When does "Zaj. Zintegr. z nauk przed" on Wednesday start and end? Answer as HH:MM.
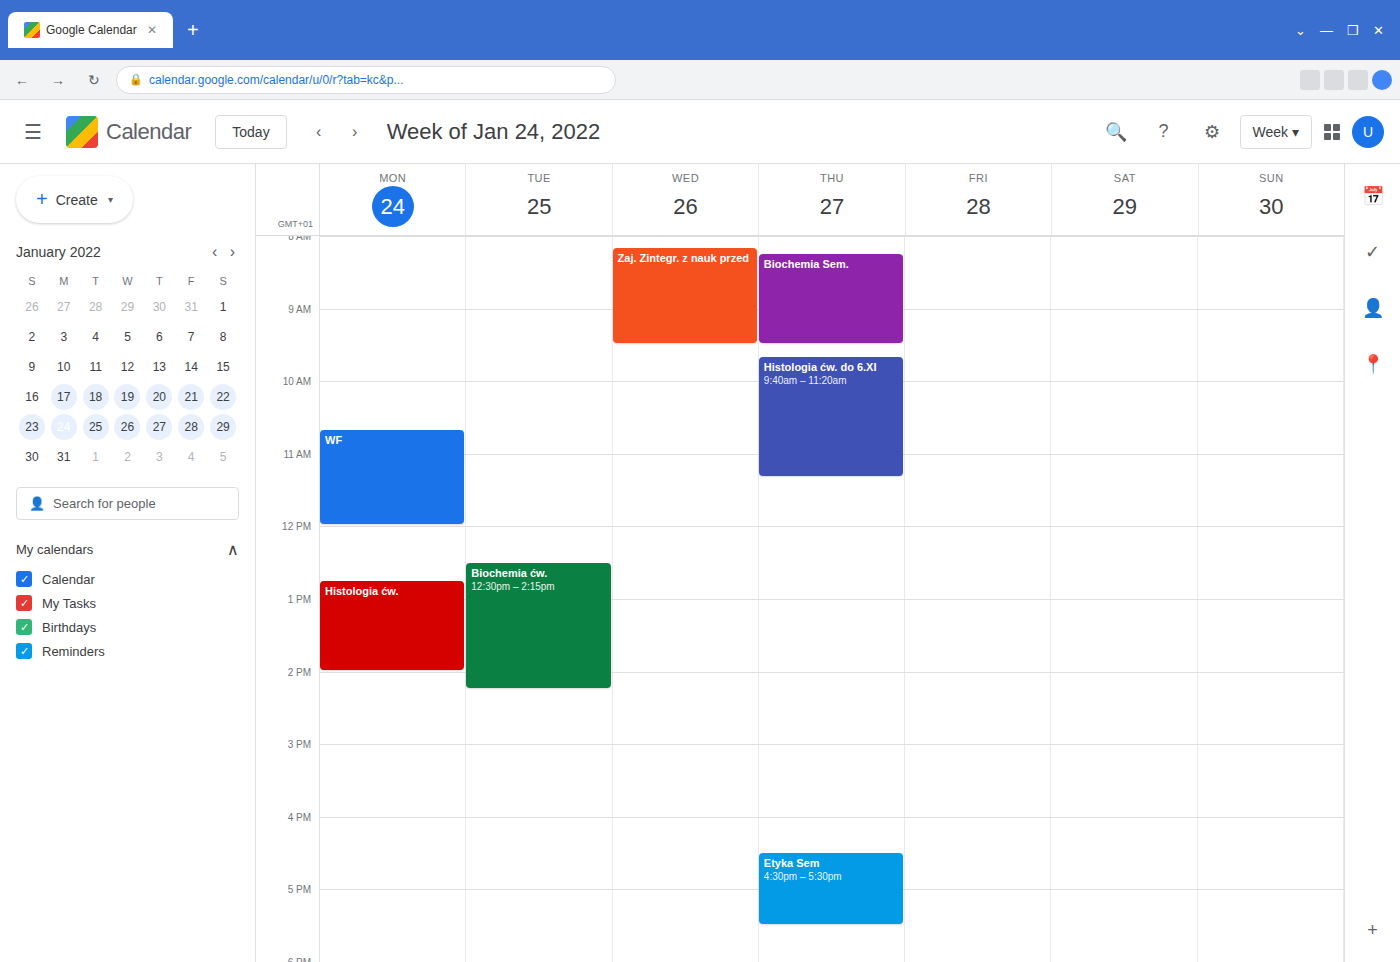
08:10 to 09:30